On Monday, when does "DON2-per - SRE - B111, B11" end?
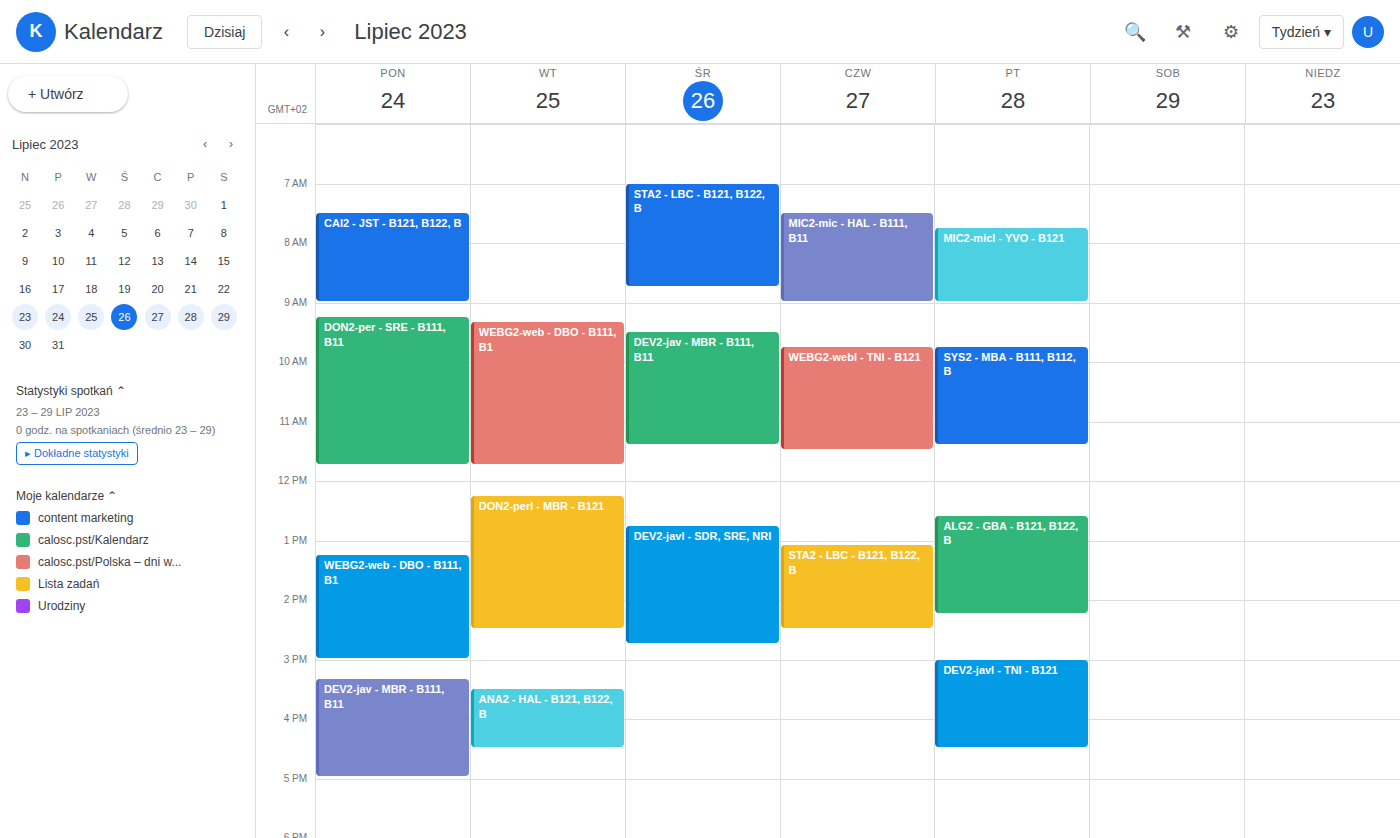
11:45 AM